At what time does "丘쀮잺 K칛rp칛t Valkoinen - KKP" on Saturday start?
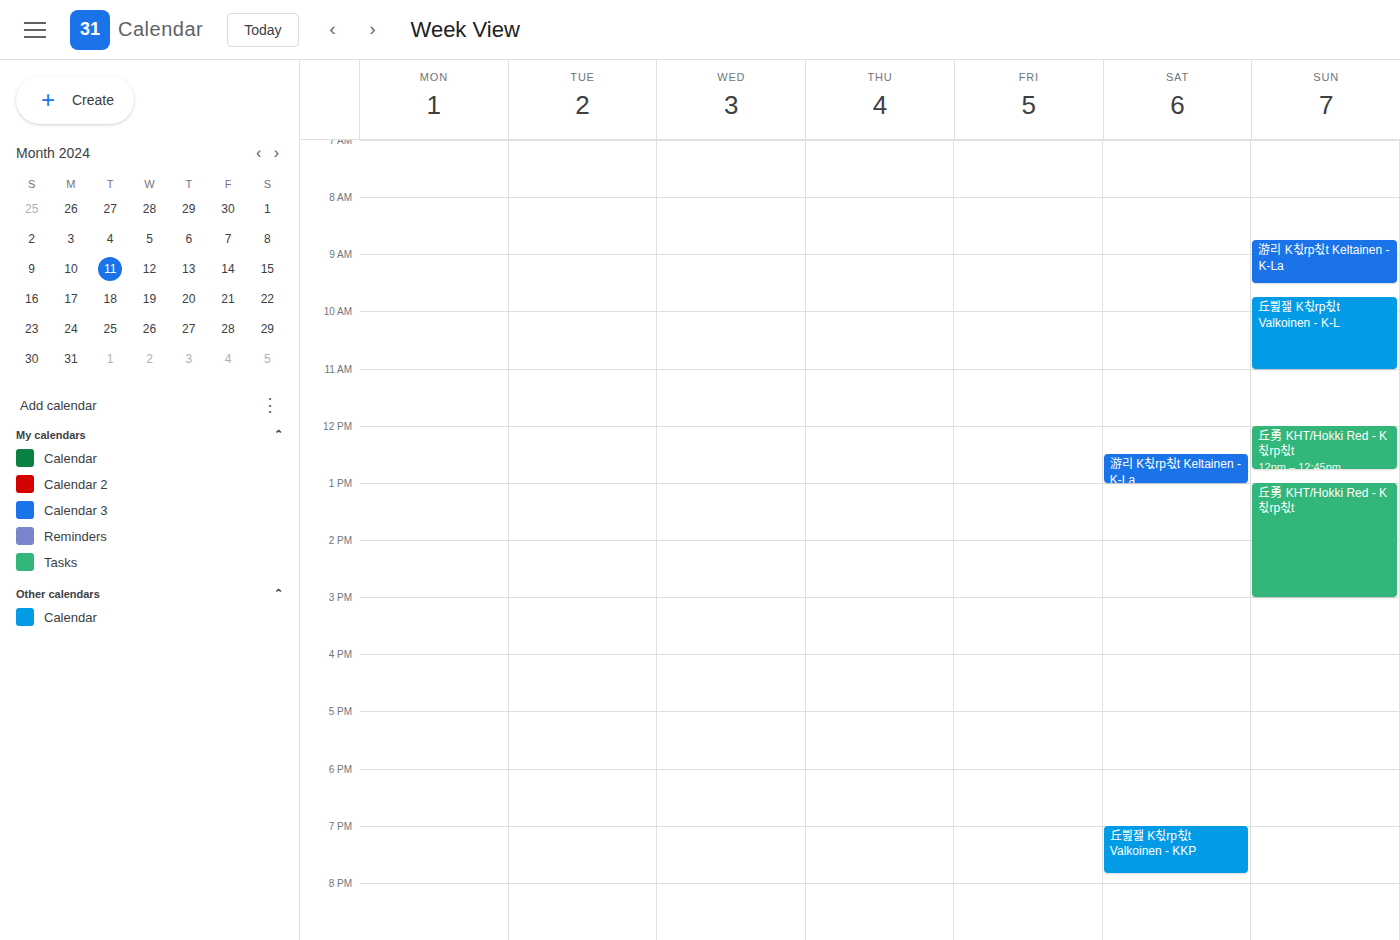
7:00 PM